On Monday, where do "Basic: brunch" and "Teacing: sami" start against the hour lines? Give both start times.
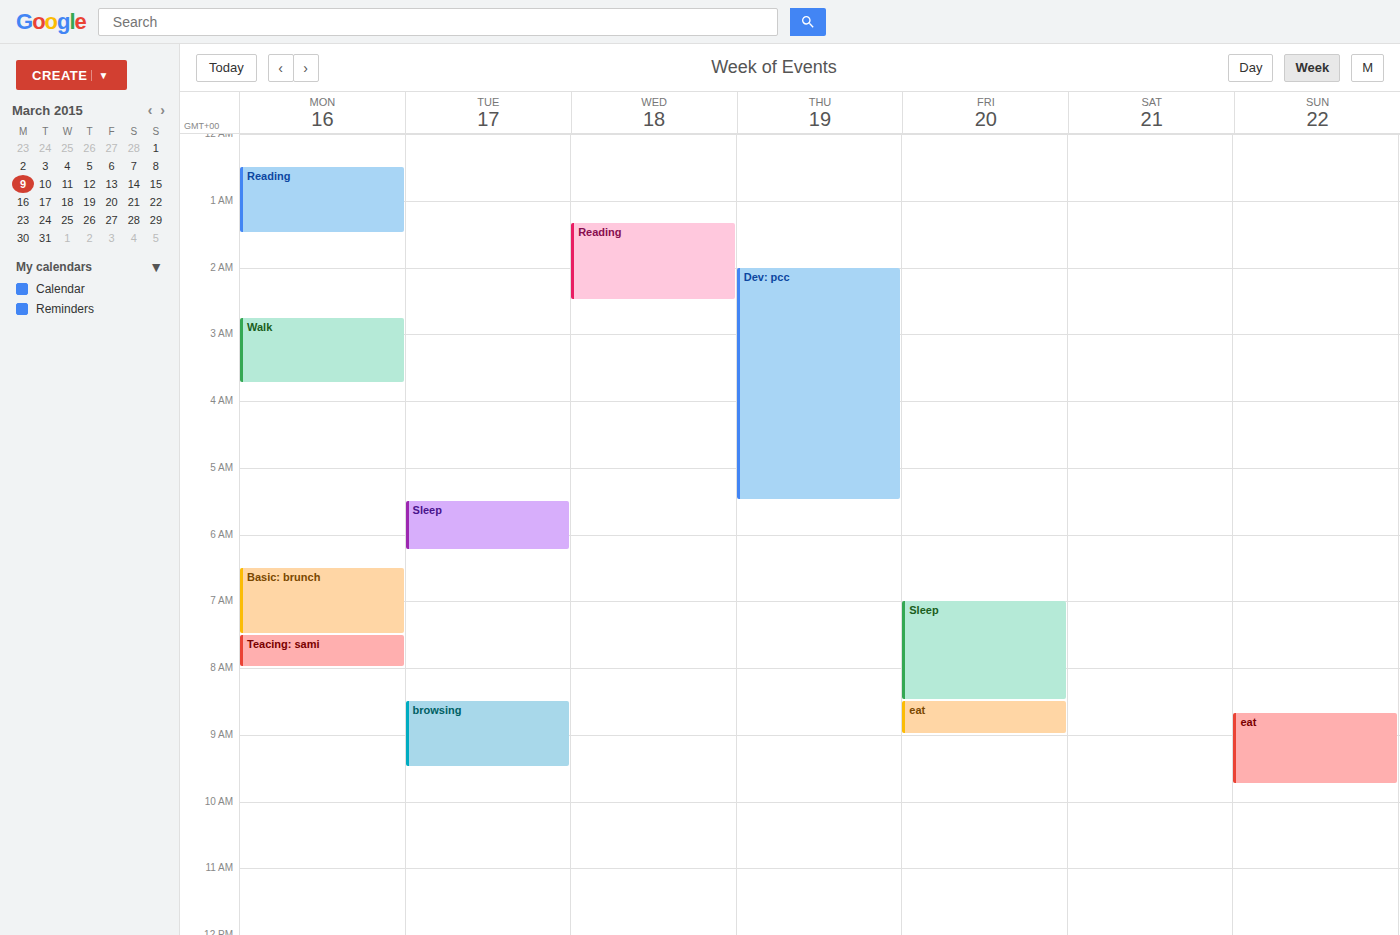
"Basic: brunch": 06:30, halfway between the 06:00 and 07:00 lines. "Teacing: sami": 07:30, halfway between the 07:00 and 08:00 lines.